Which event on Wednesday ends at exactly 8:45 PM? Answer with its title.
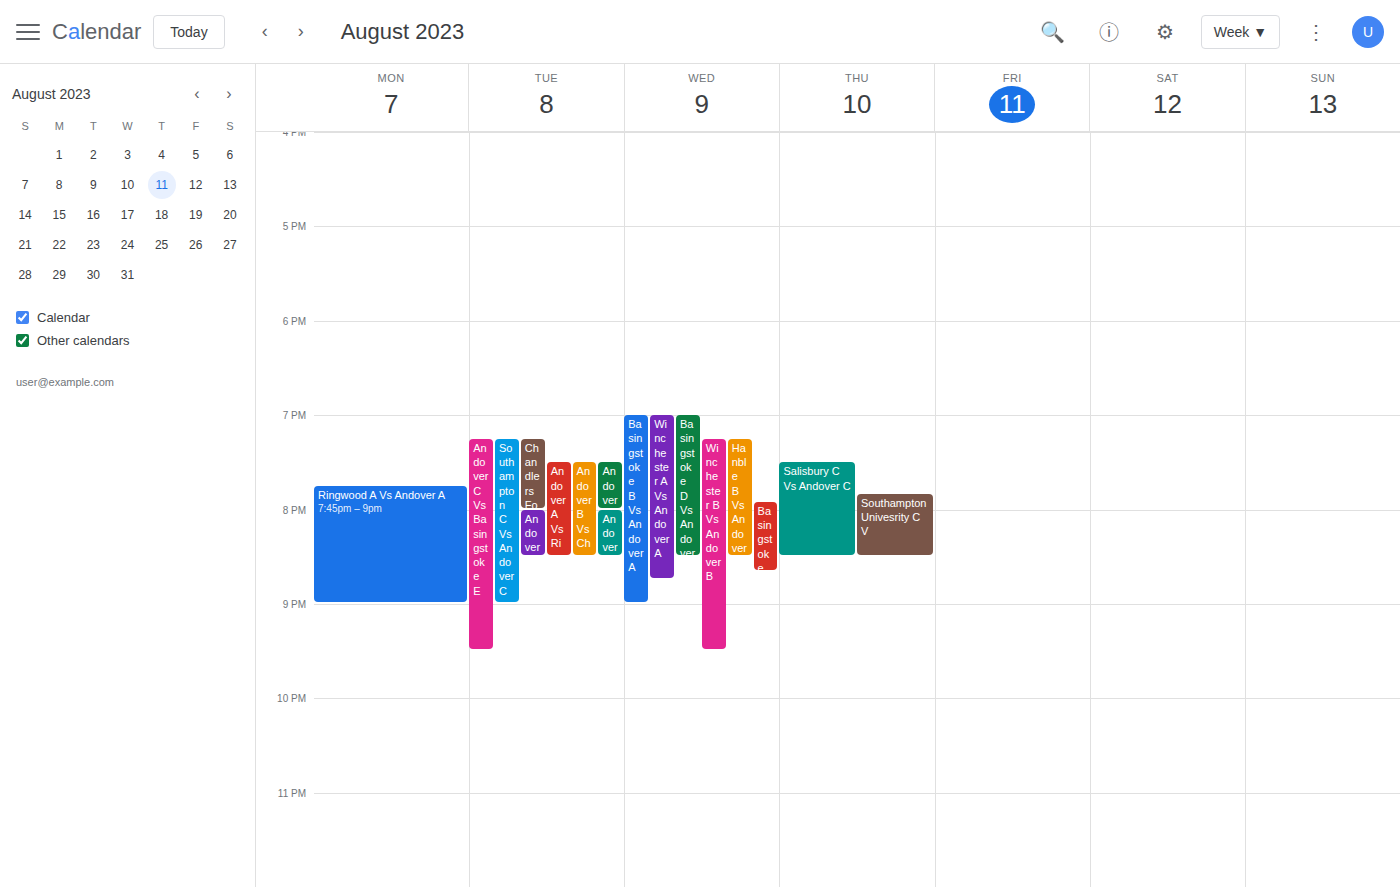
"Winchester A Vs Andover A"